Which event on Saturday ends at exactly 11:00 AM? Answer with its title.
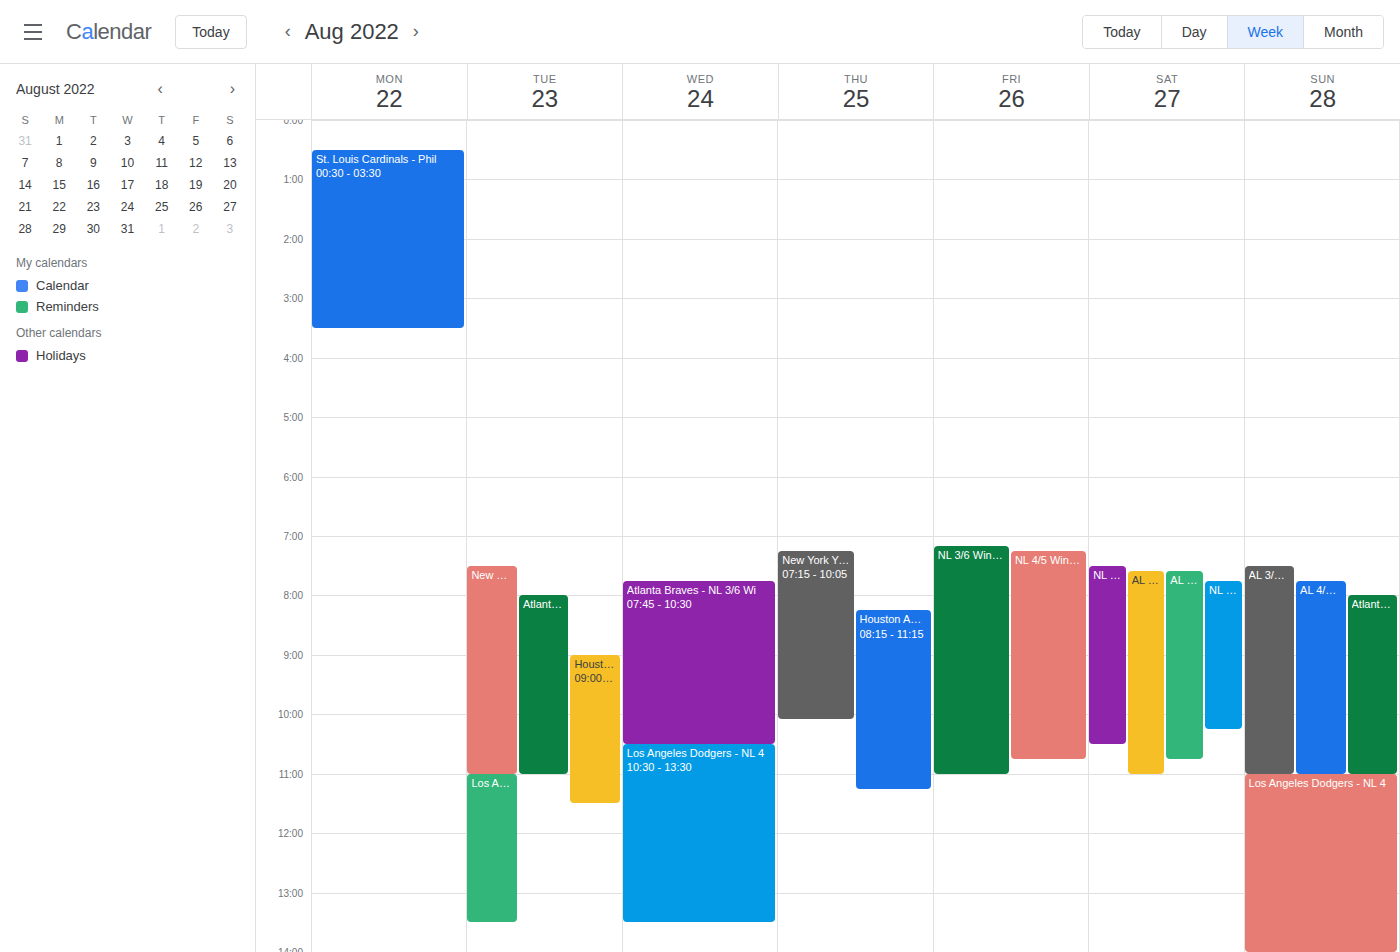
"AL 3/6 Winner - New York Y"